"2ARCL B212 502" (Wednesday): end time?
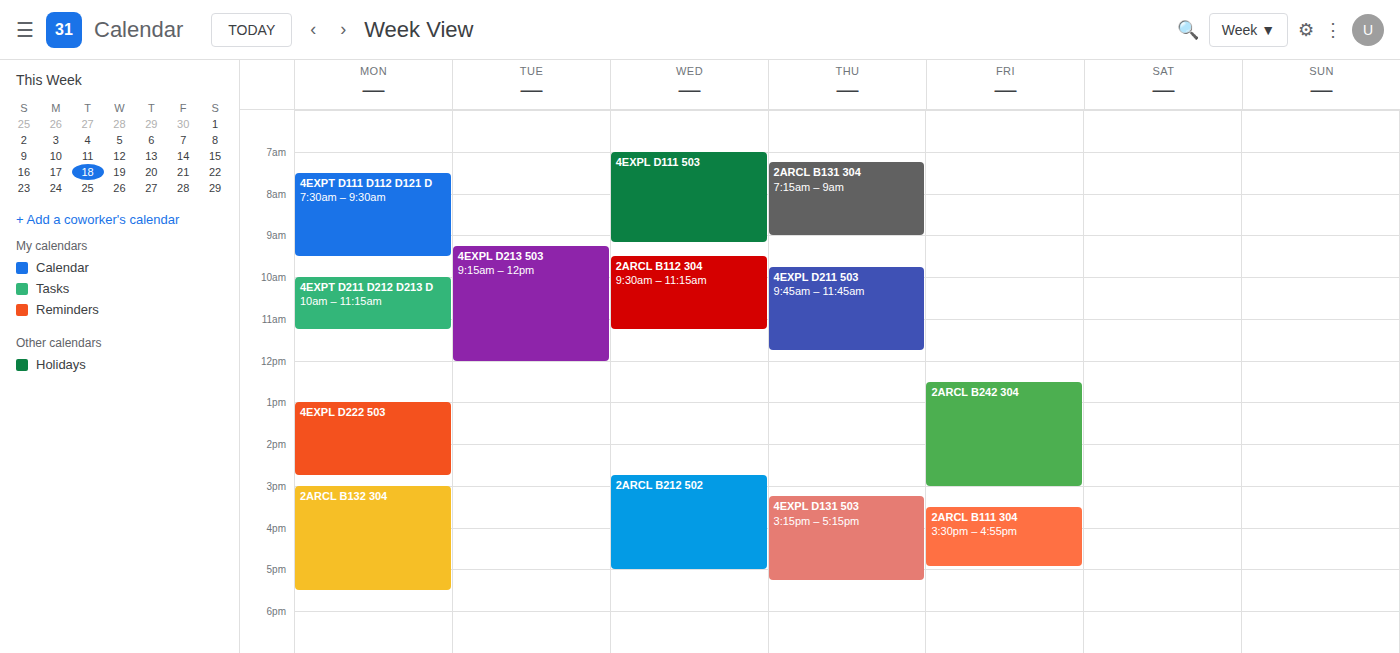
5:00 PM